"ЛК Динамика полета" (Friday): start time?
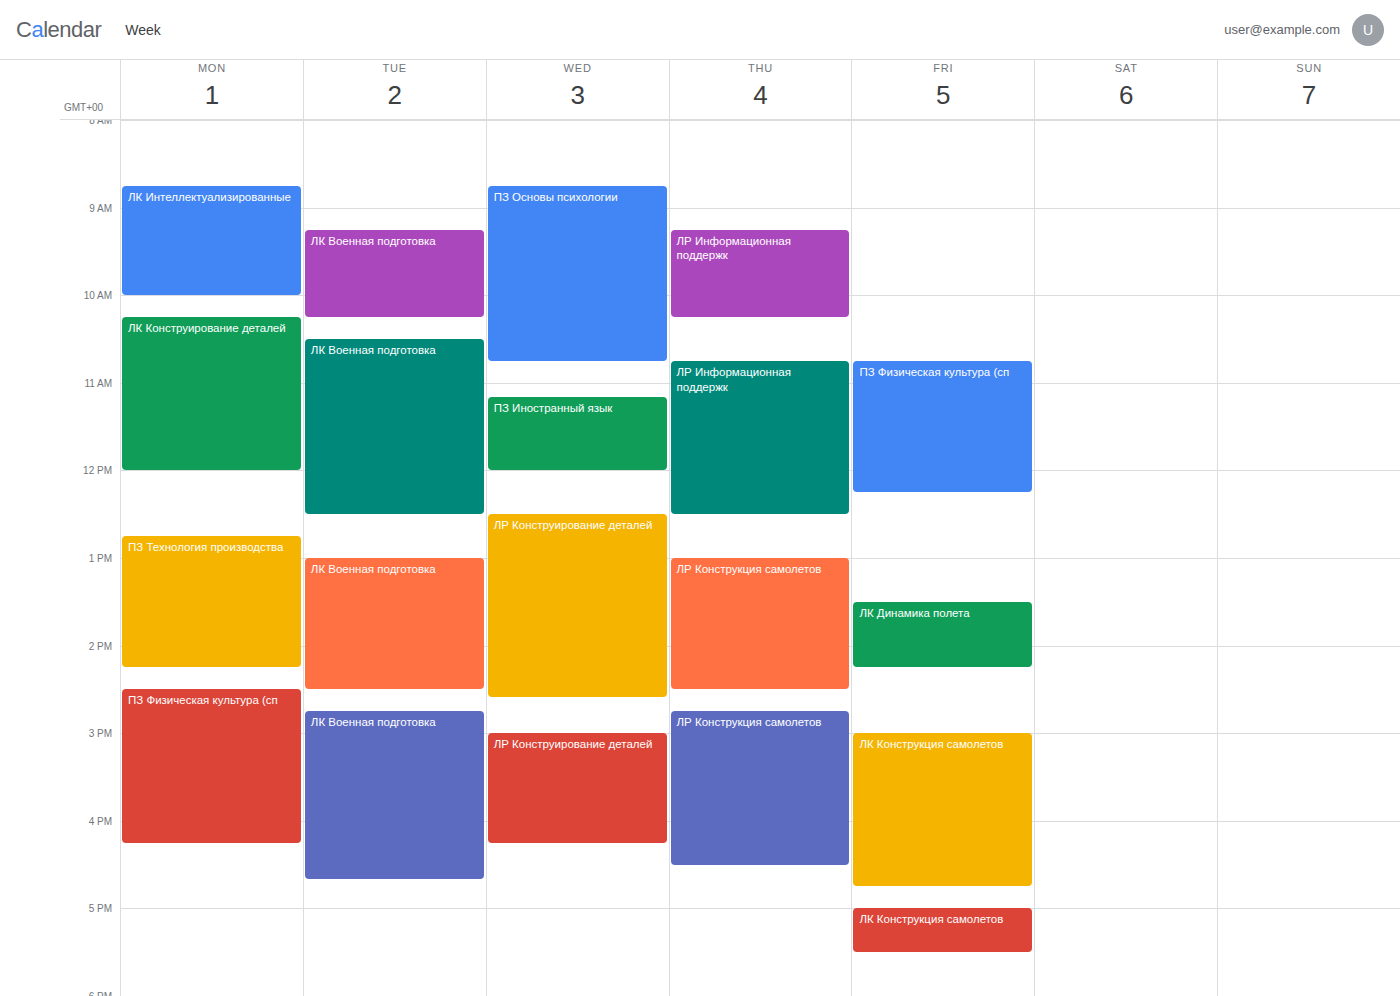
1:30 PM